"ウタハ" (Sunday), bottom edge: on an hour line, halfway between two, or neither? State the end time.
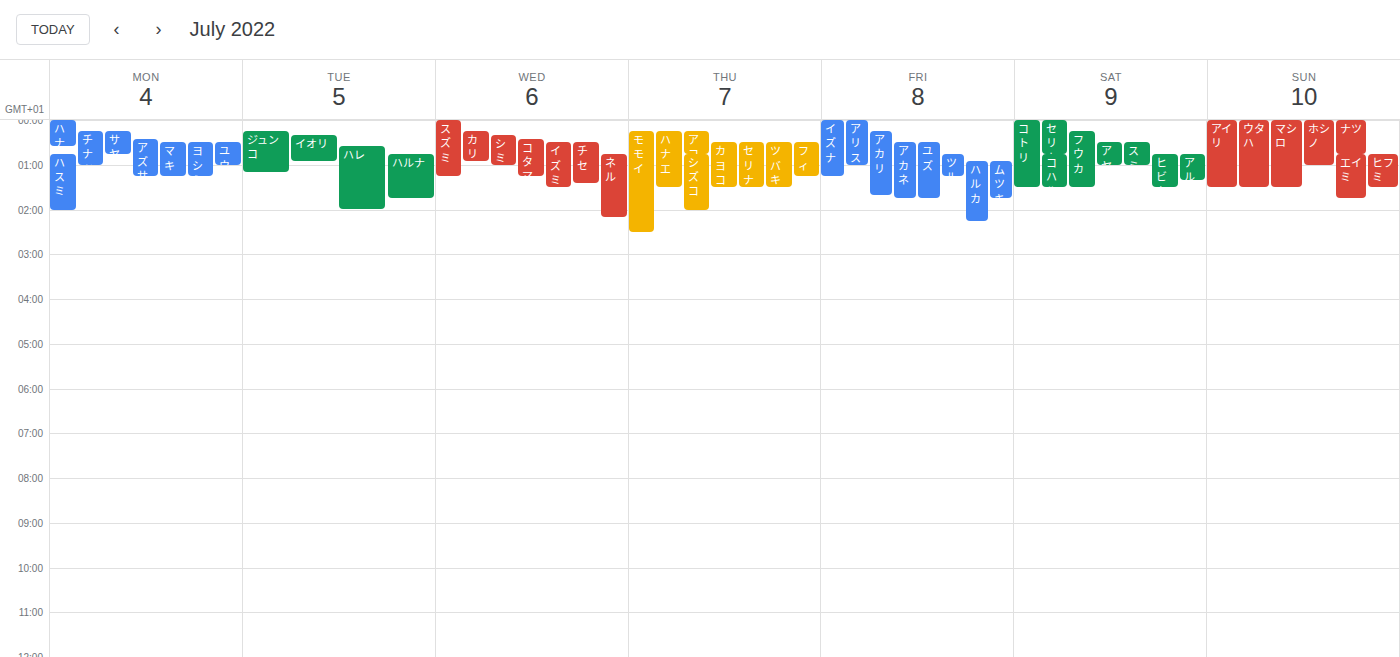
1:30 AM -- halfway between the 1 AM and 2 AM lines.